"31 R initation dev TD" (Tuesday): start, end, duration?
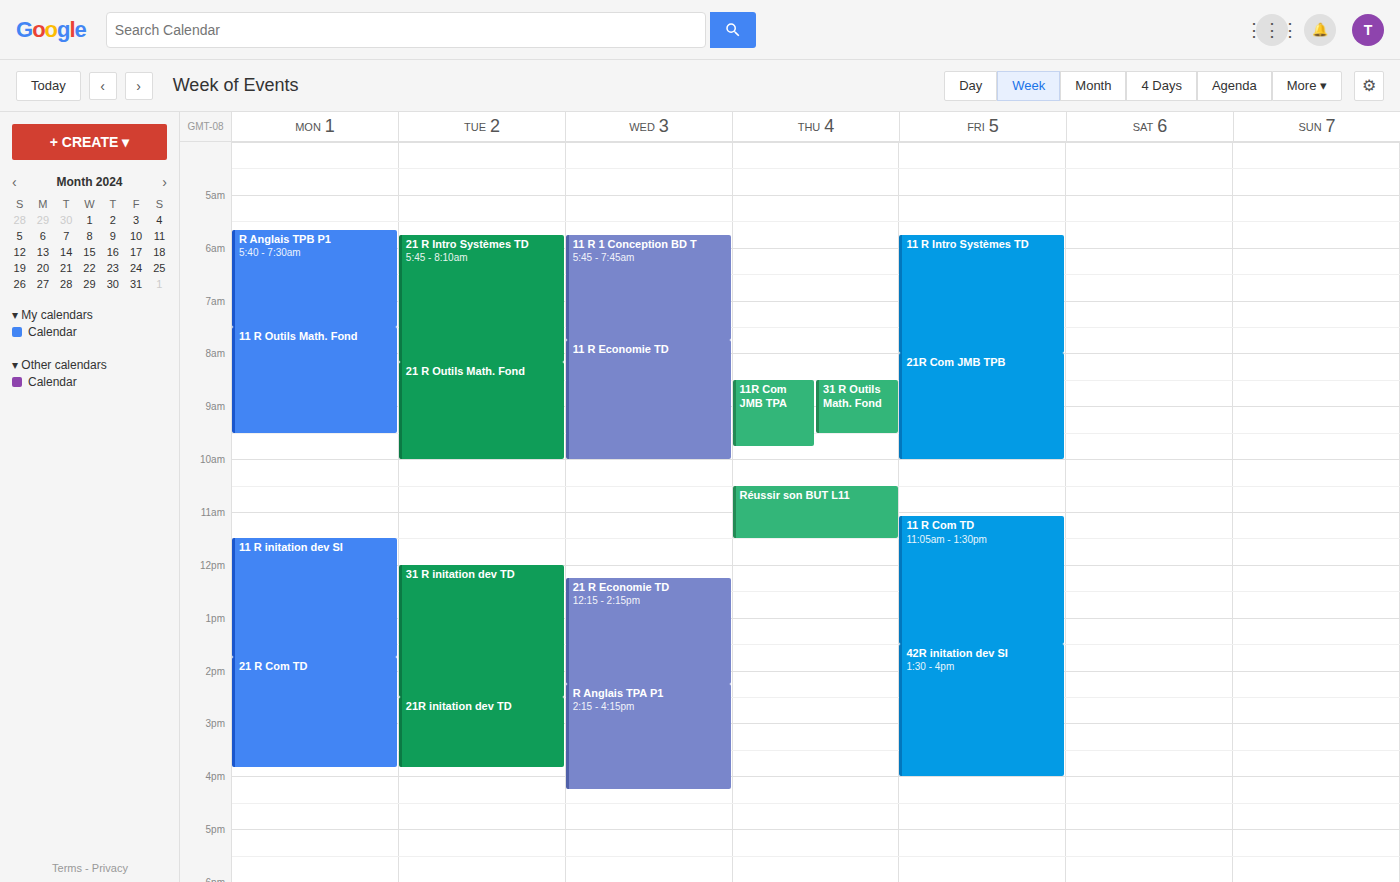
12:00 PM to 2:30 PM, 2 hours 30 minutes